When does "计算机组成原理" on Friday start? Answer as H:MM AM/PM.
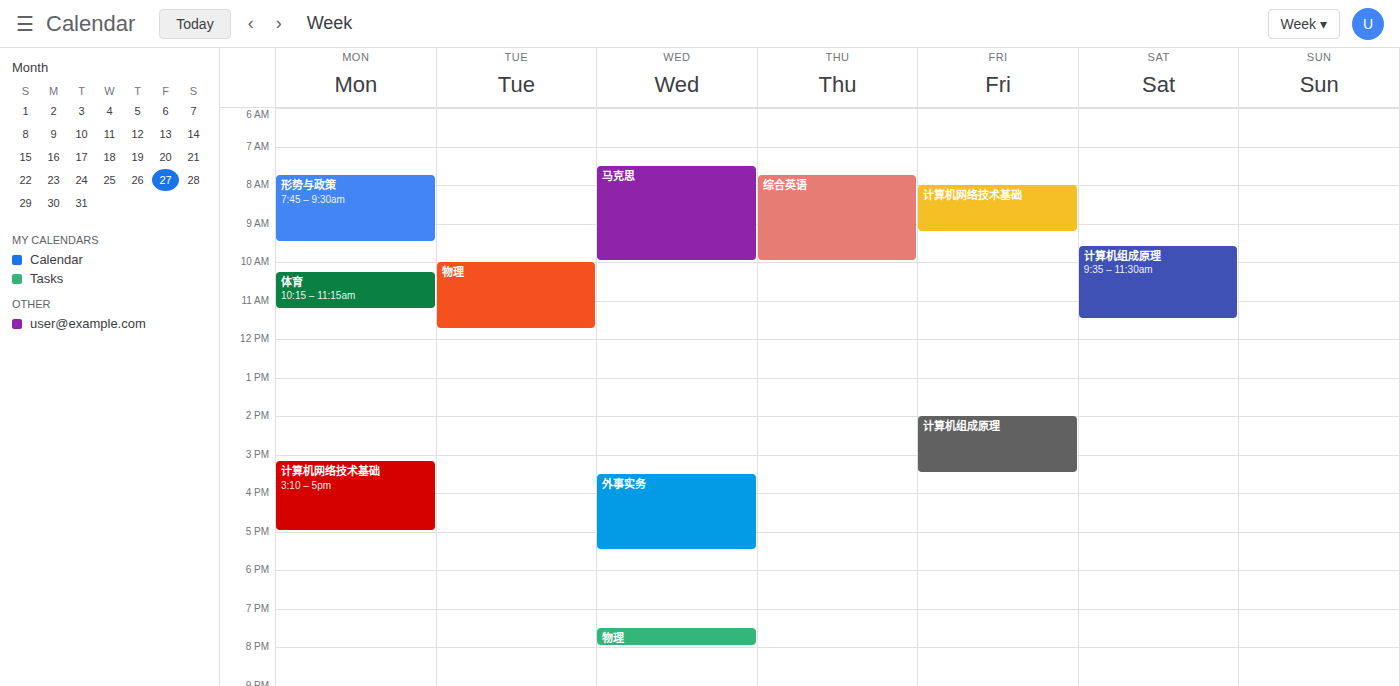
2:00 PM